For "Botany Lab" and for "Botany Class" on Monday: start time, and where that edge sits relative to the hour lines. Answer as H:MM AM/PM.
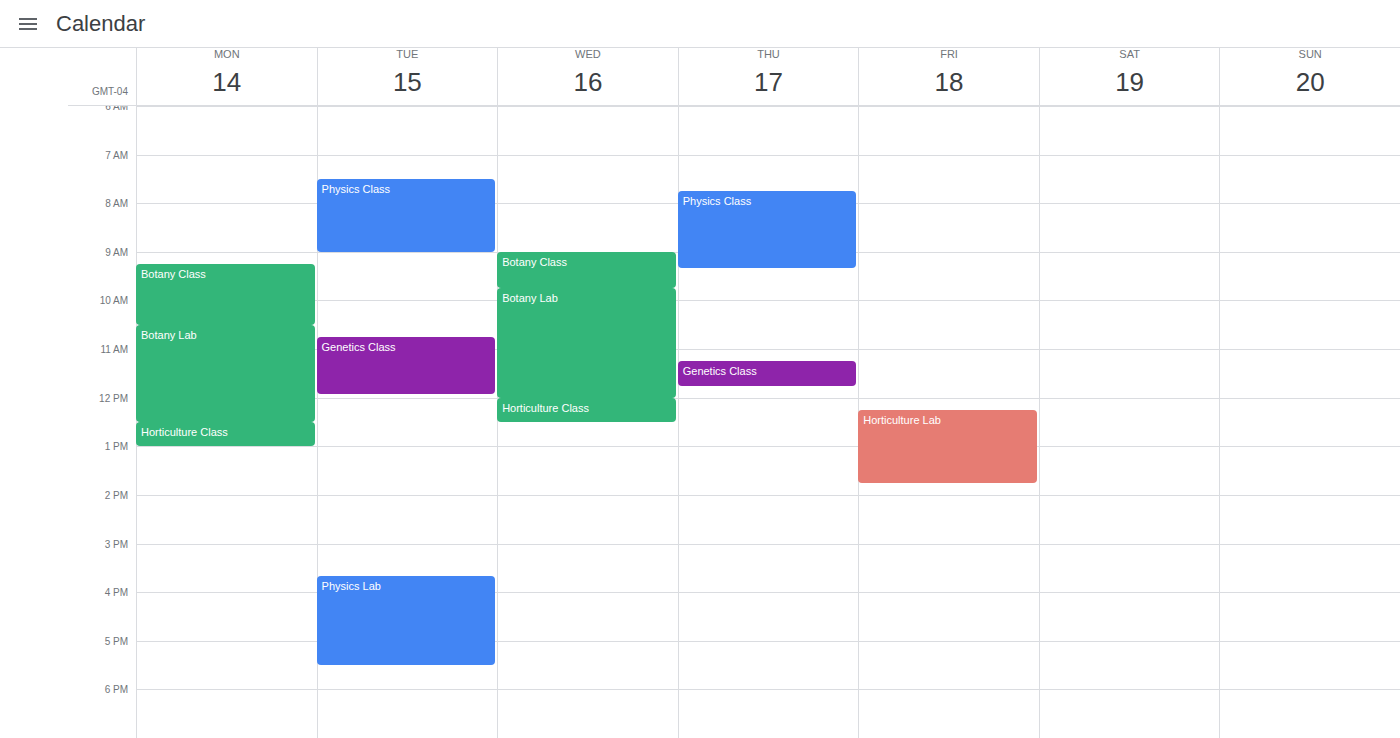
"Botany Lab": 10:30 AM, halfway between the 10 AM and 11 AM lines. "Botany Class": 9:15 AM, neither: a quarter of the way from the 9 AM line to the 10 AM line.